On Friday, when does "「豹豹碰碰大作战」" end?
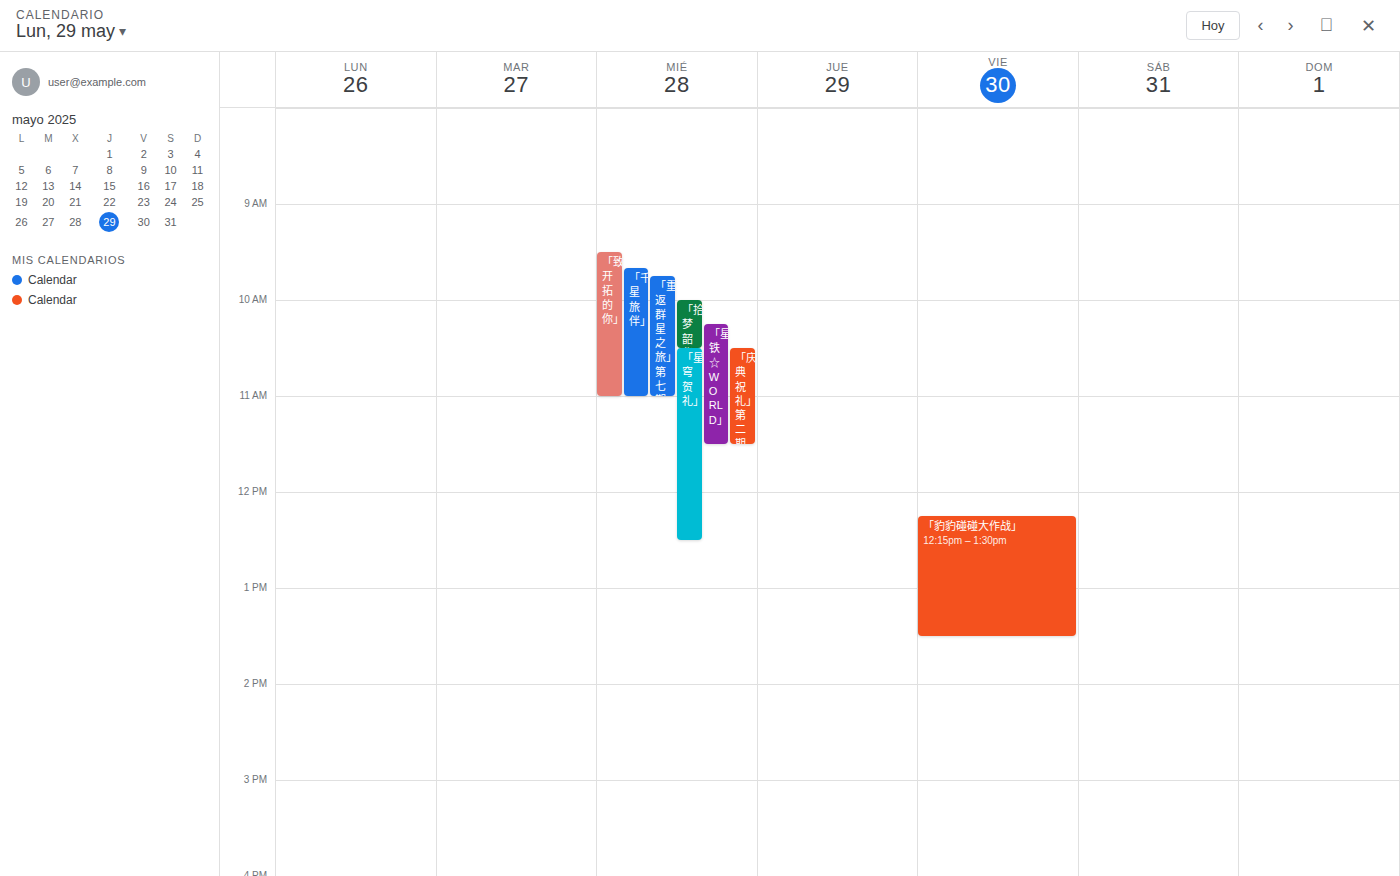
1:30 PM